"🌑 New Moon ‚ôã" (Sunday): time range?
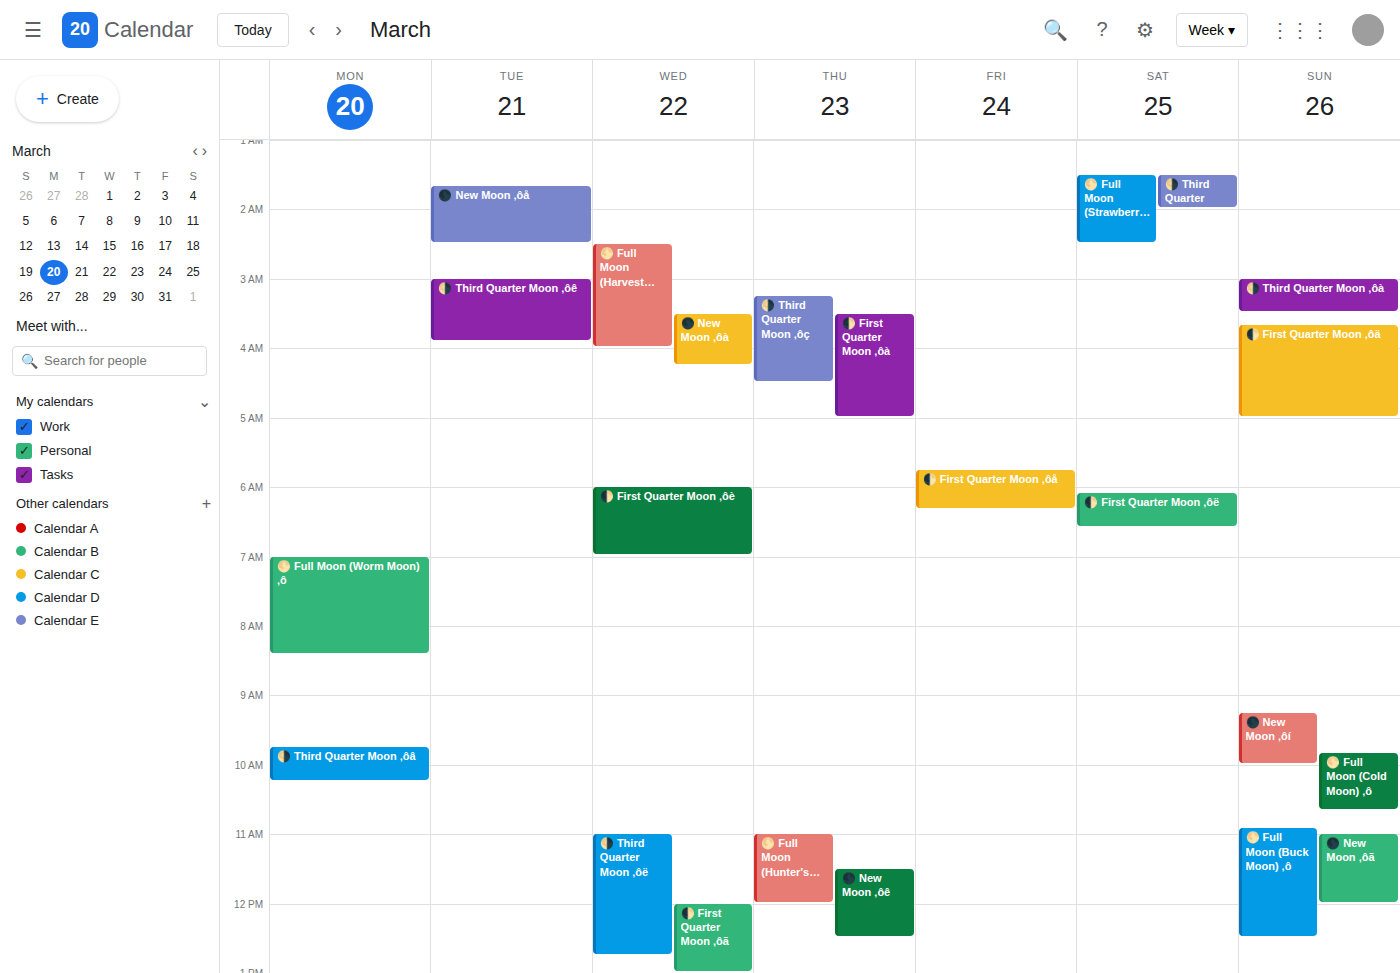
11:00 AM to 12:00 PM